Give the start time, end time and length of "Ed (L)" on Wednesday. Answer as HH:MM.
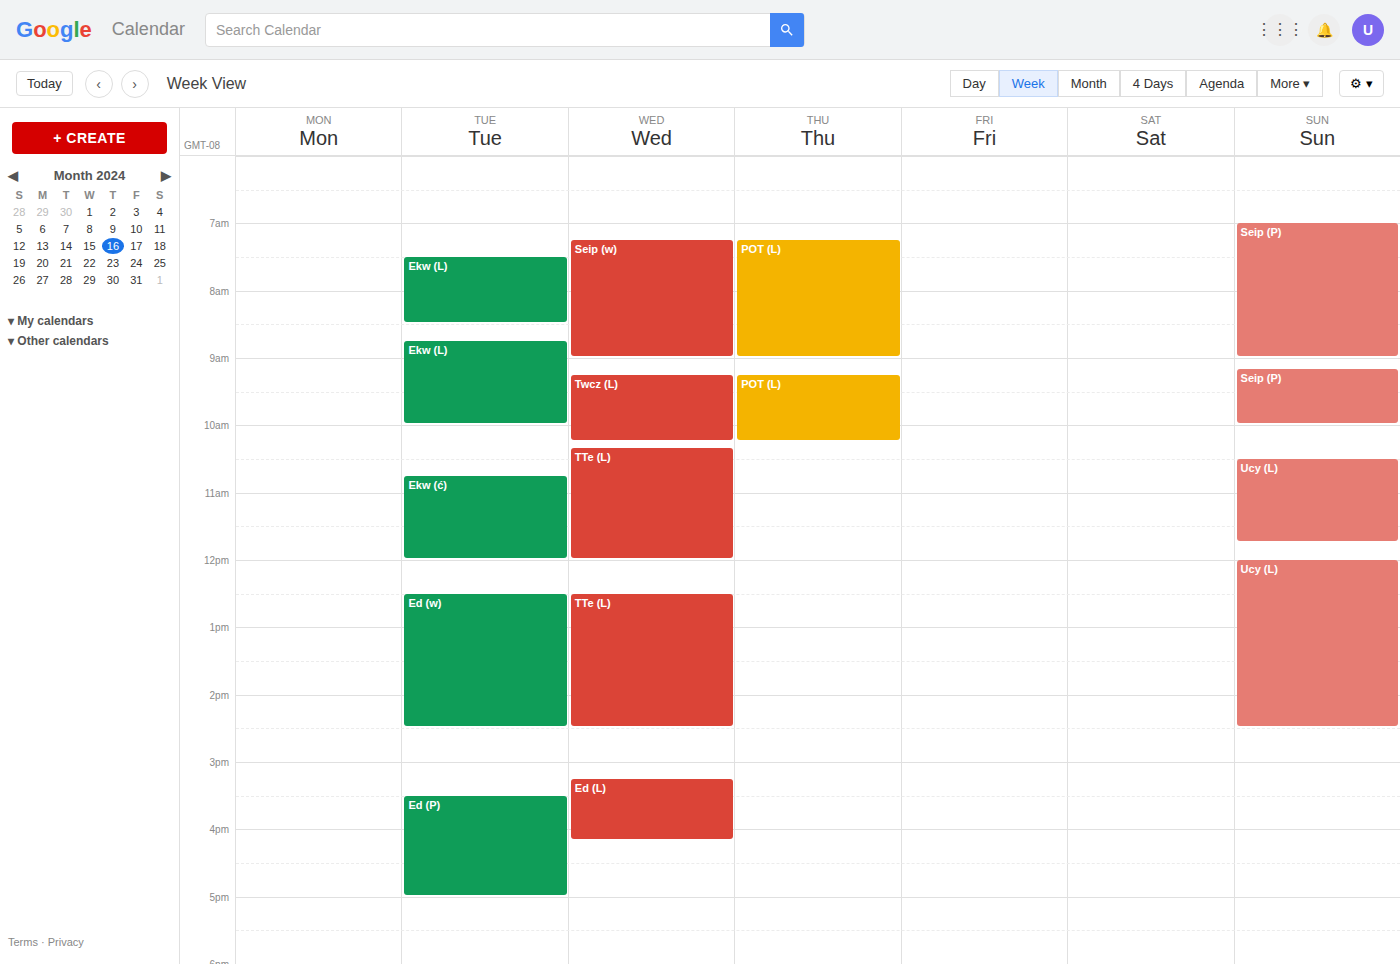
15:15 to 16:10, 55 minutes